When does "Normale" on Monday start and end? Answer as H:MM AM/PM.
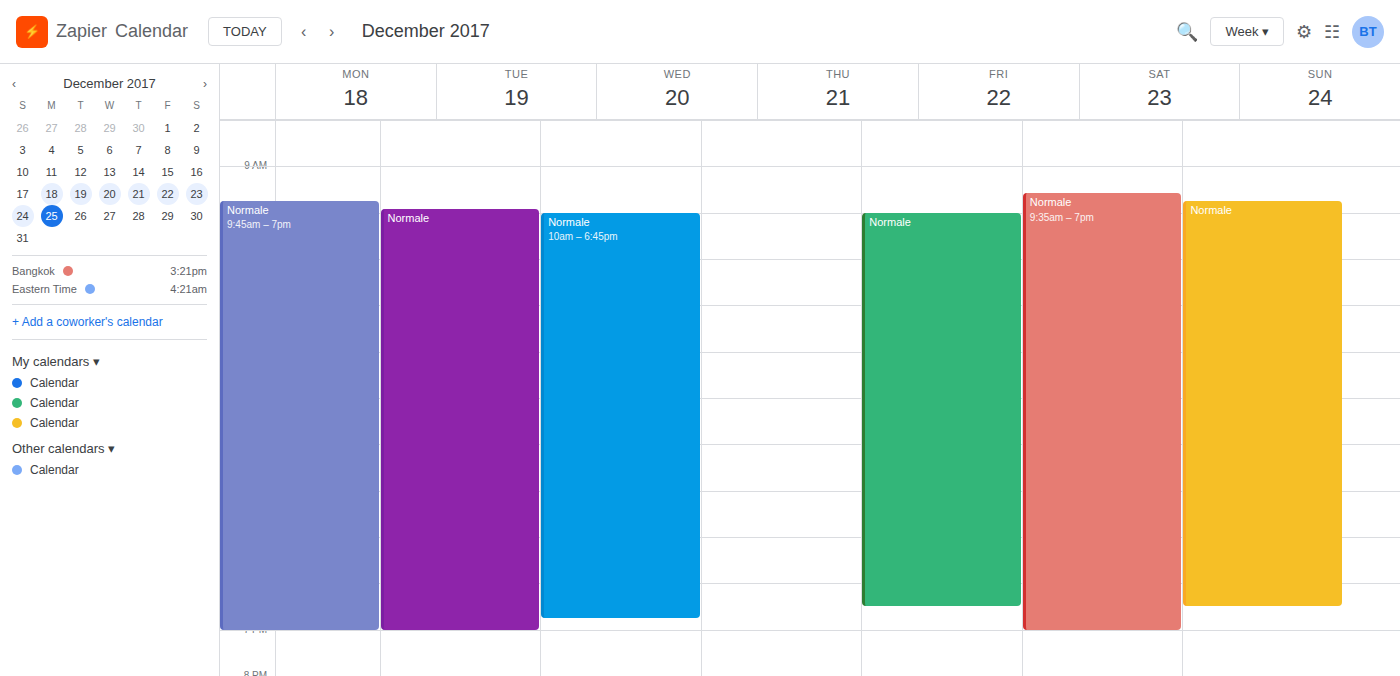
9:45 AM to 7:00 PM